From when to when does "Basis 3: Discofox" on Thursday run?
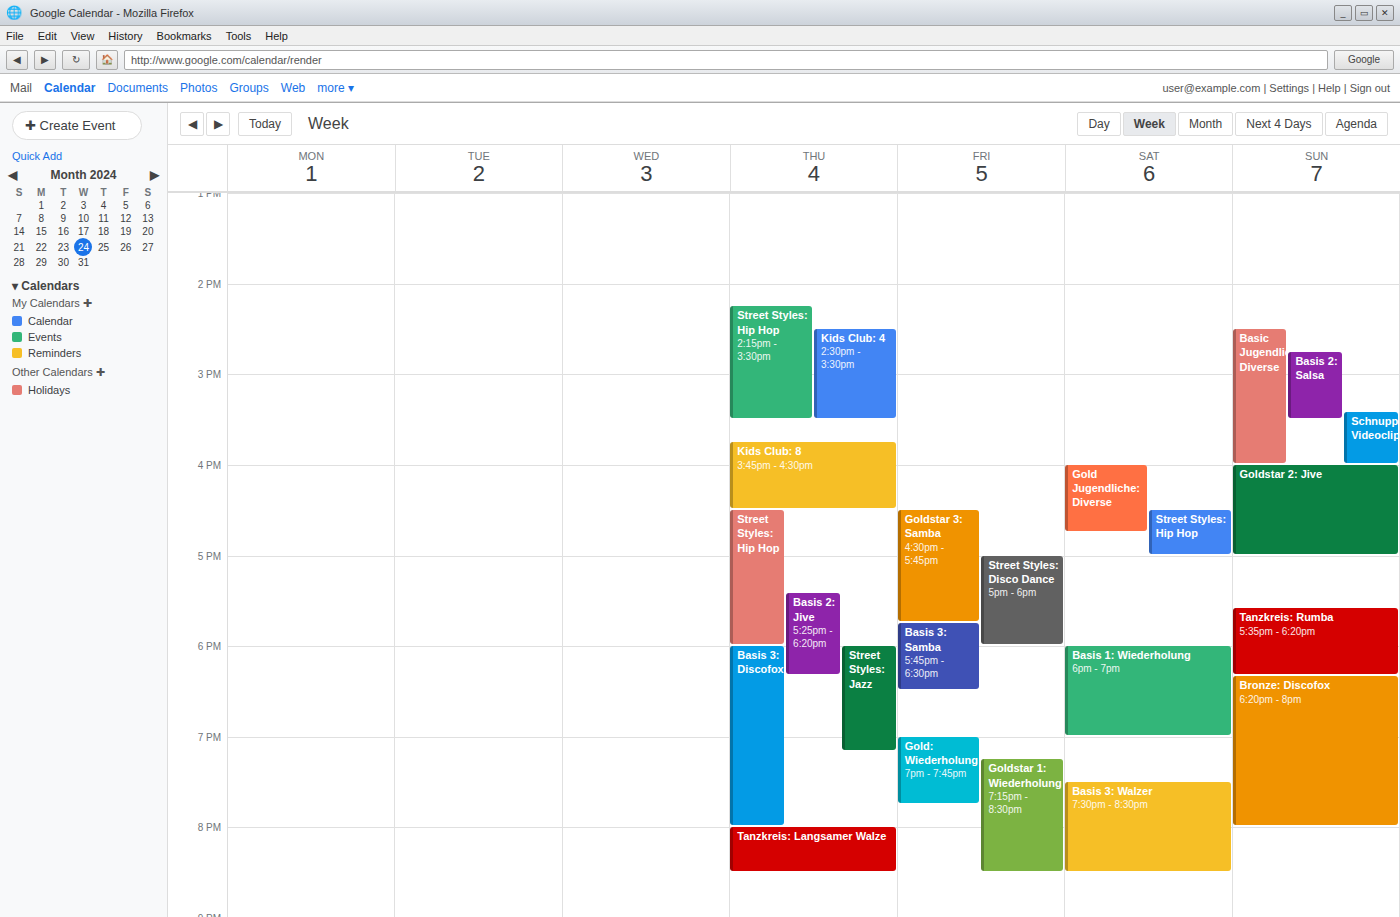
6:00 PM to 8:00 PM